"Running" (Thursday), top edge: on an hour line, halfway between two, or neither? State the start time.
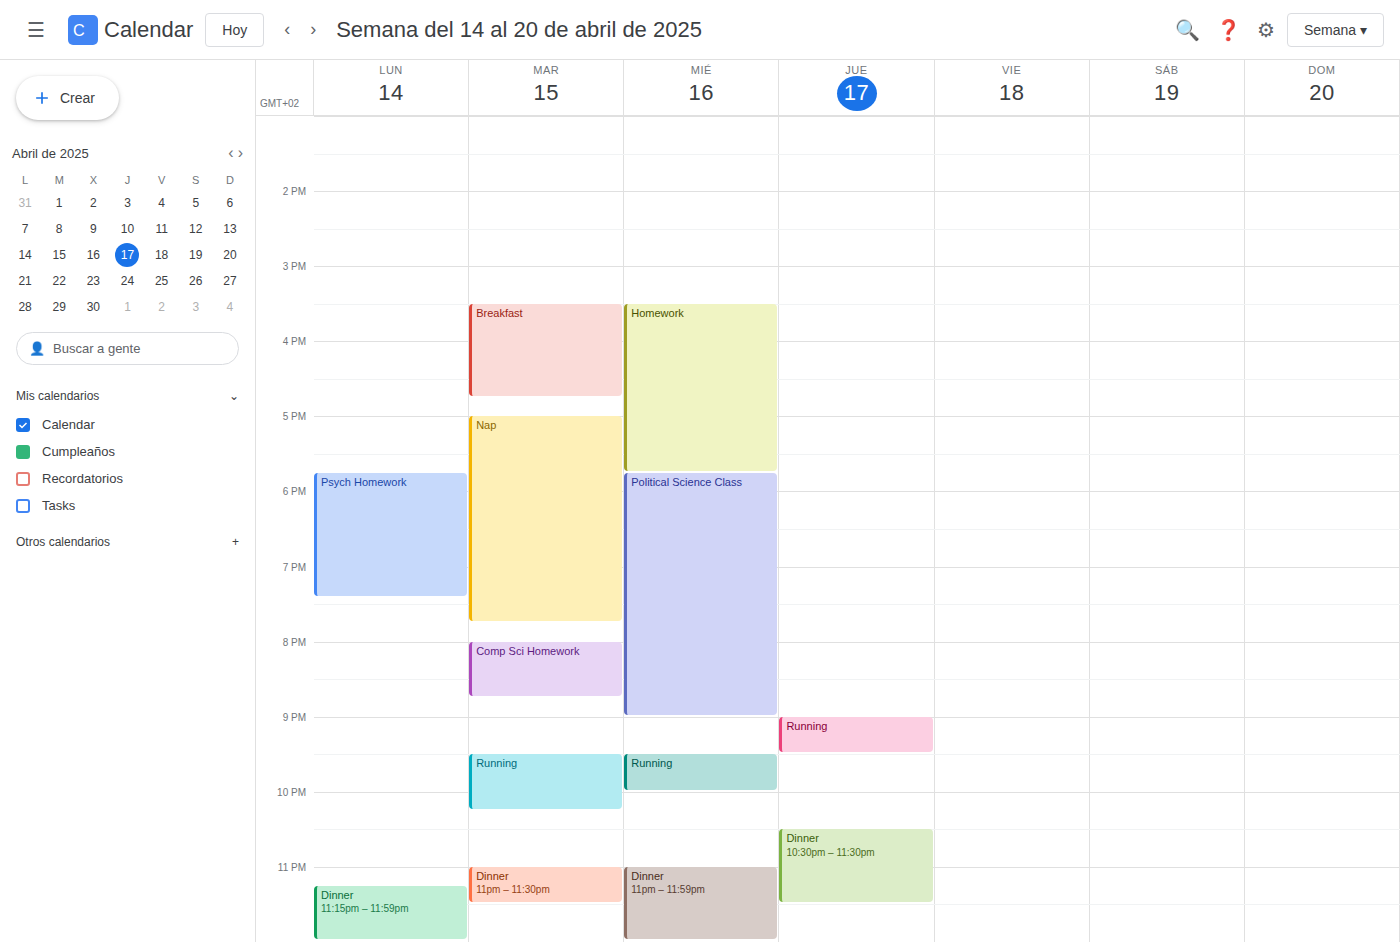
9:00 PM -- exactly on the 9 PM line.